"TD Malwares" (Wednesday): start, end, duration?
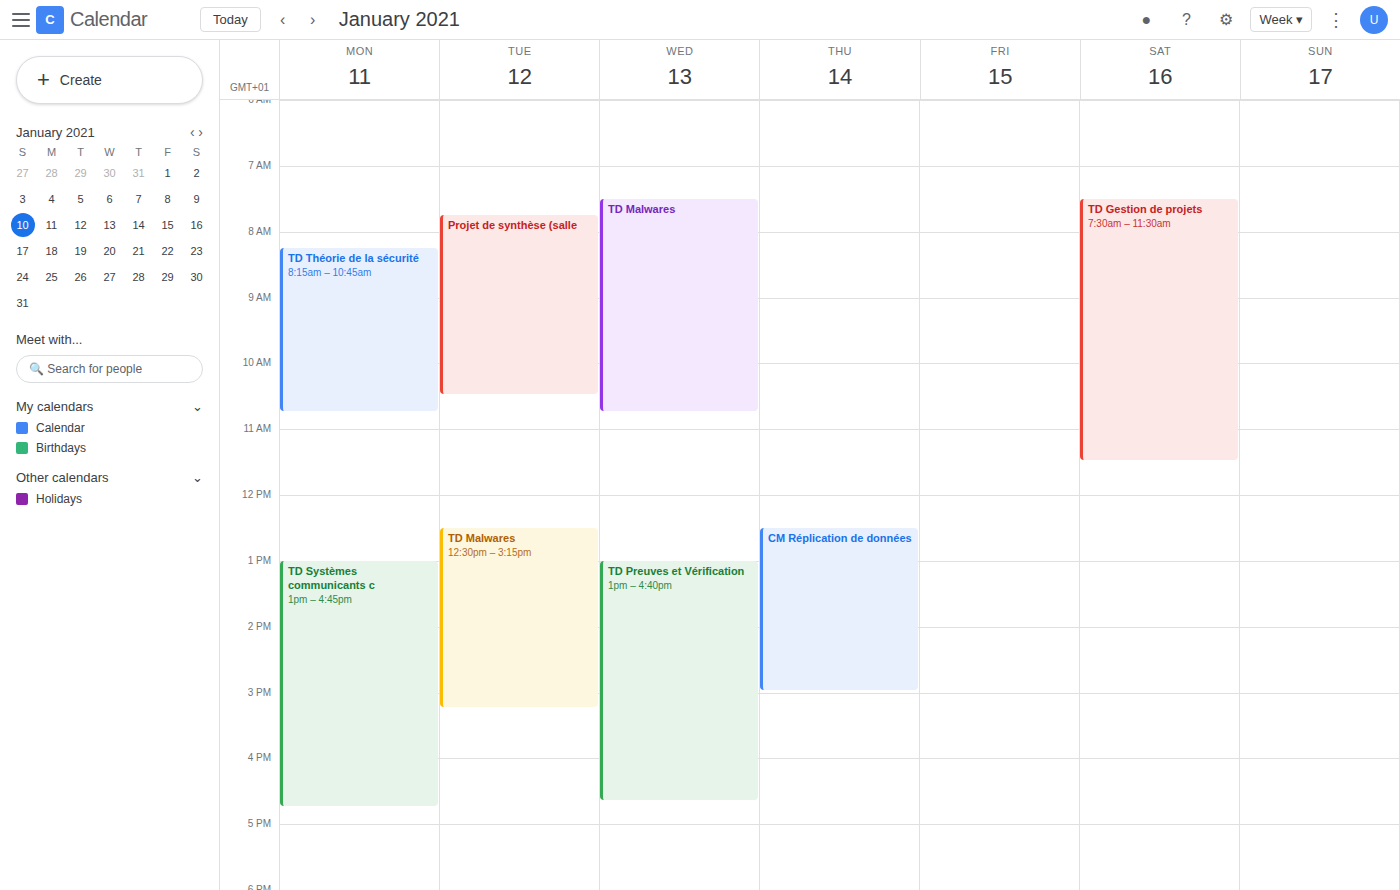
7:30 AM to 10:45 AM, 3 hours 15 minutes